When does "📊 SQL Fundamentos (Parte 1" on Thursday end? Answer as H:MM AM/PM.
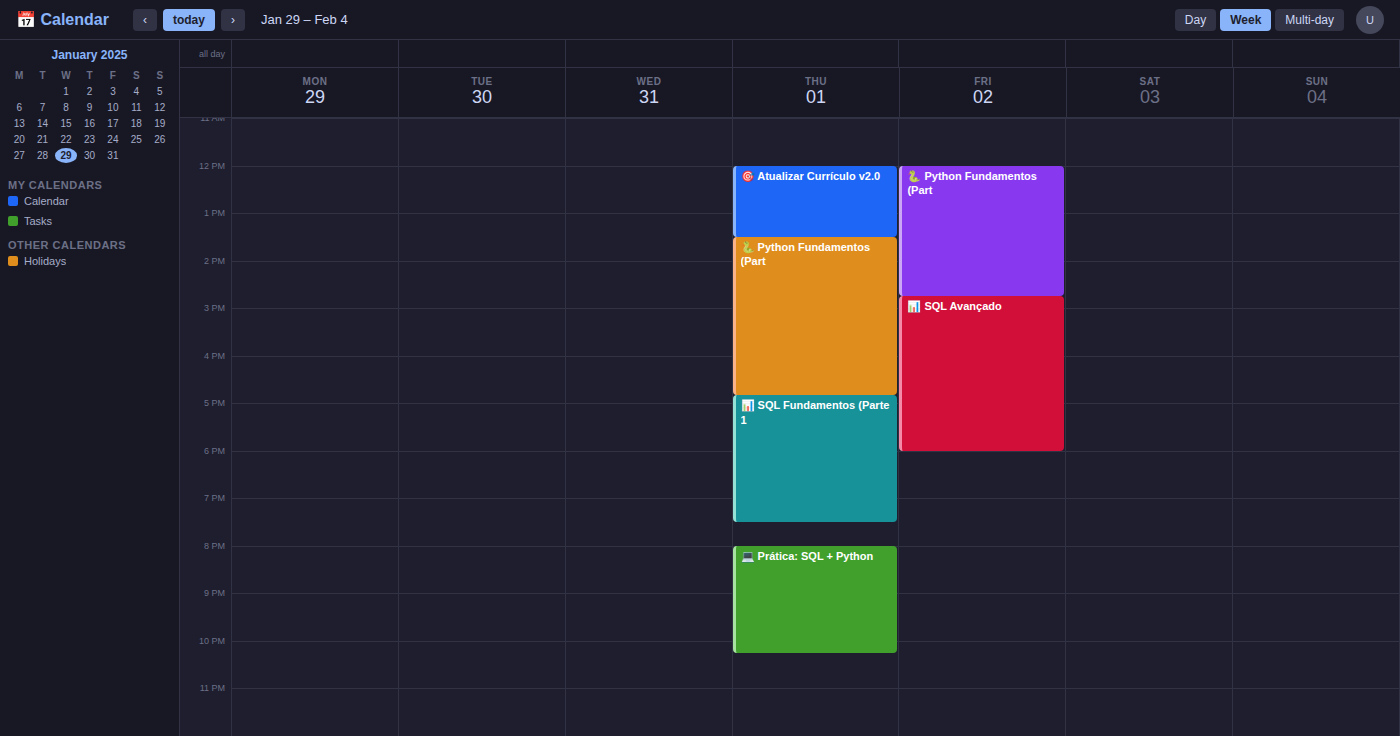
7:30 PM